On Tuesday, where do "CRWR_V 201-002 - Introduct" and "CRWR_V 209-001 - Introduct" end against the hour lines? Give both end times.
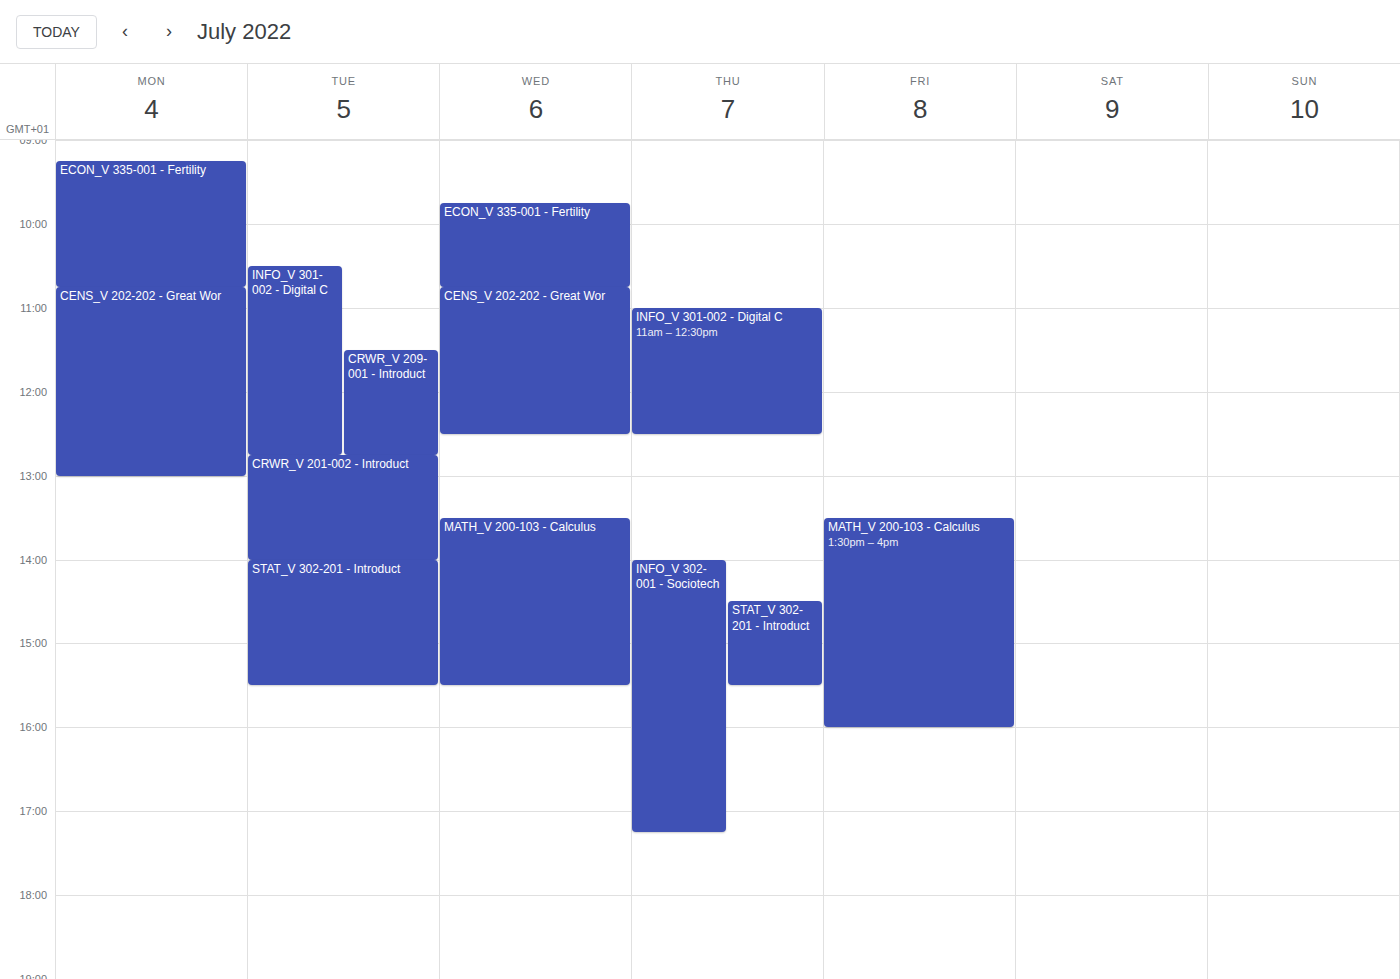
"CRWR_V 201-002 - Introduct": 14:00, exactly on the 14:00 line. "CRWR_V 209-001 - Introduct": 12:45, neither: three quarters of the way from the 12:00 line to the 13:00 line.